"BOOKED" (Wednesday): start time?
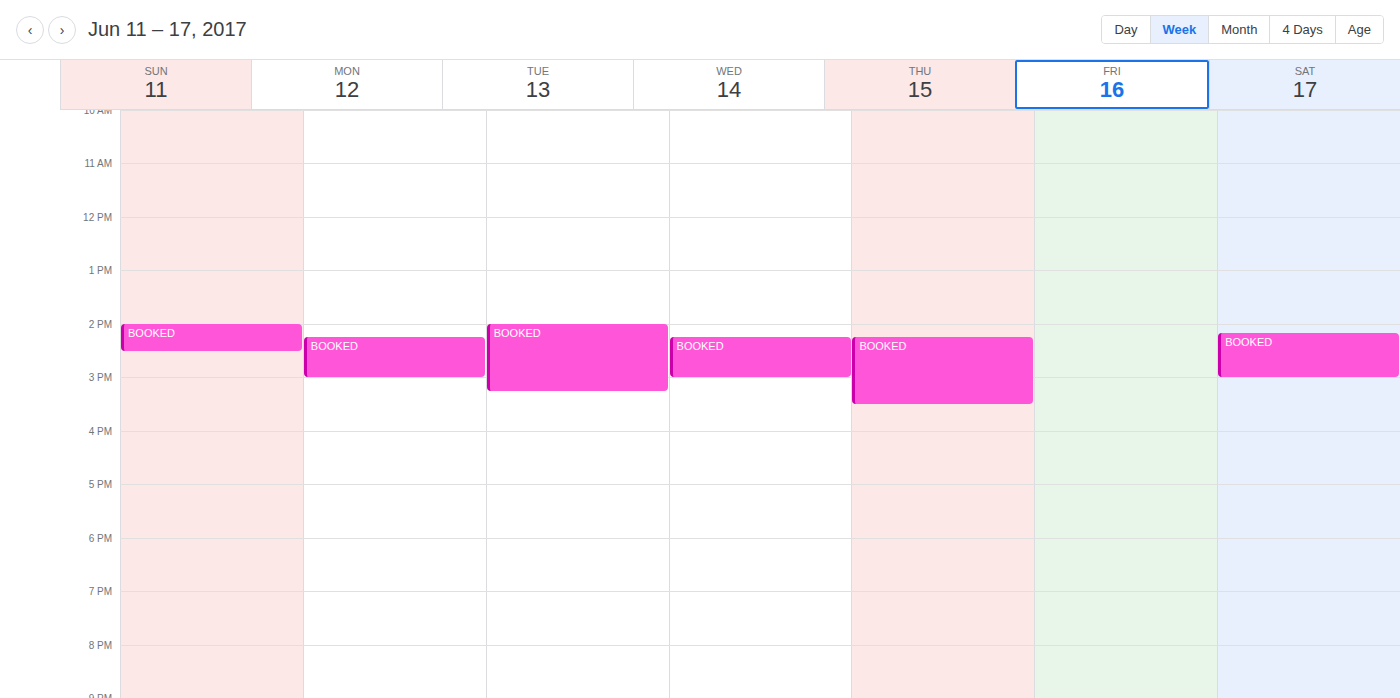
2:15 PM